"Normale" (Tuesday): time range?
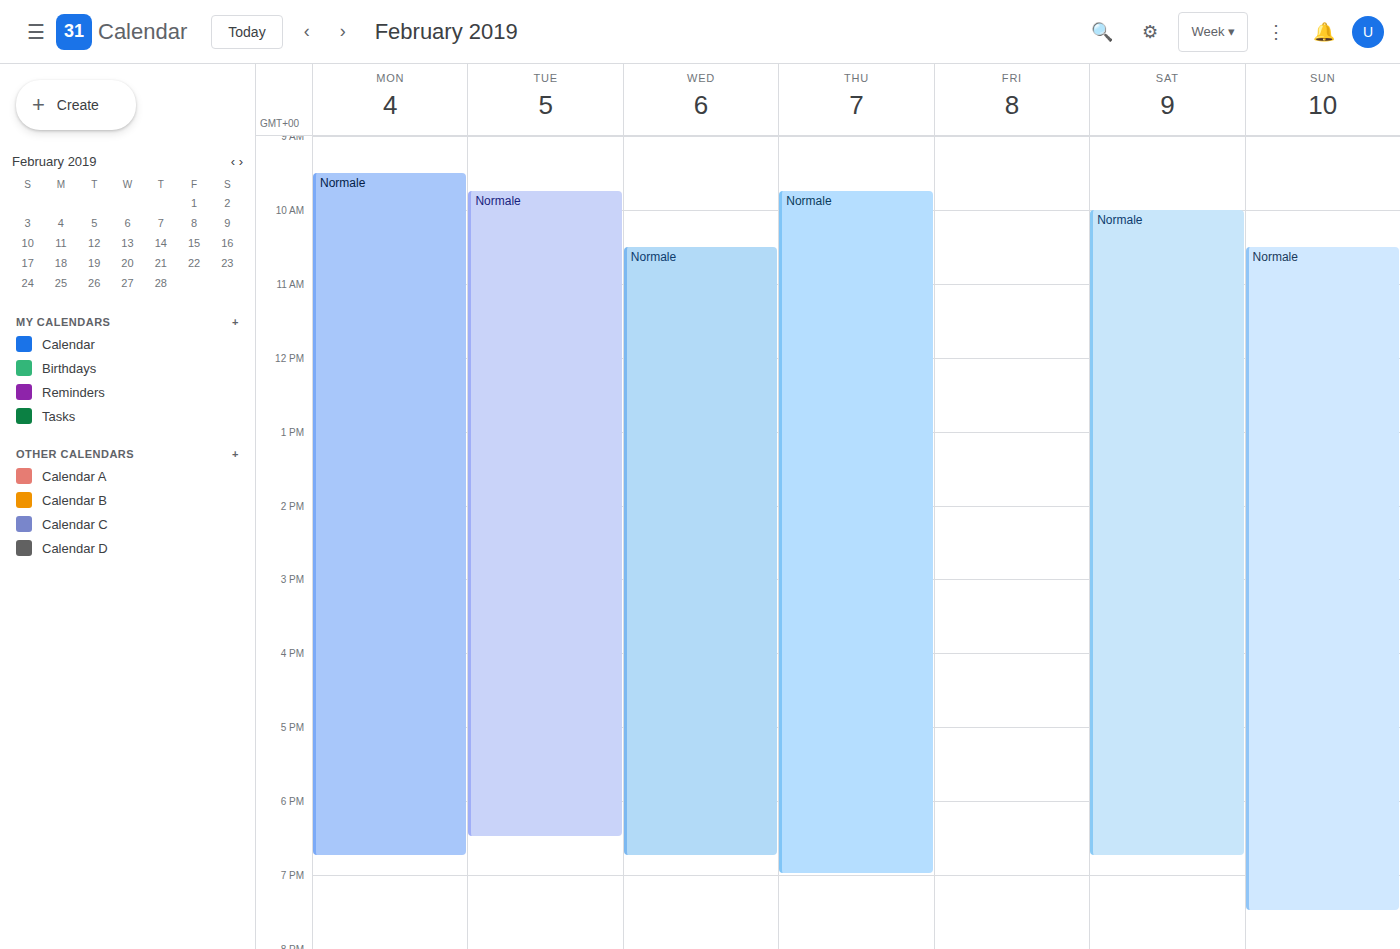
9:45 AM to 6:30 PM